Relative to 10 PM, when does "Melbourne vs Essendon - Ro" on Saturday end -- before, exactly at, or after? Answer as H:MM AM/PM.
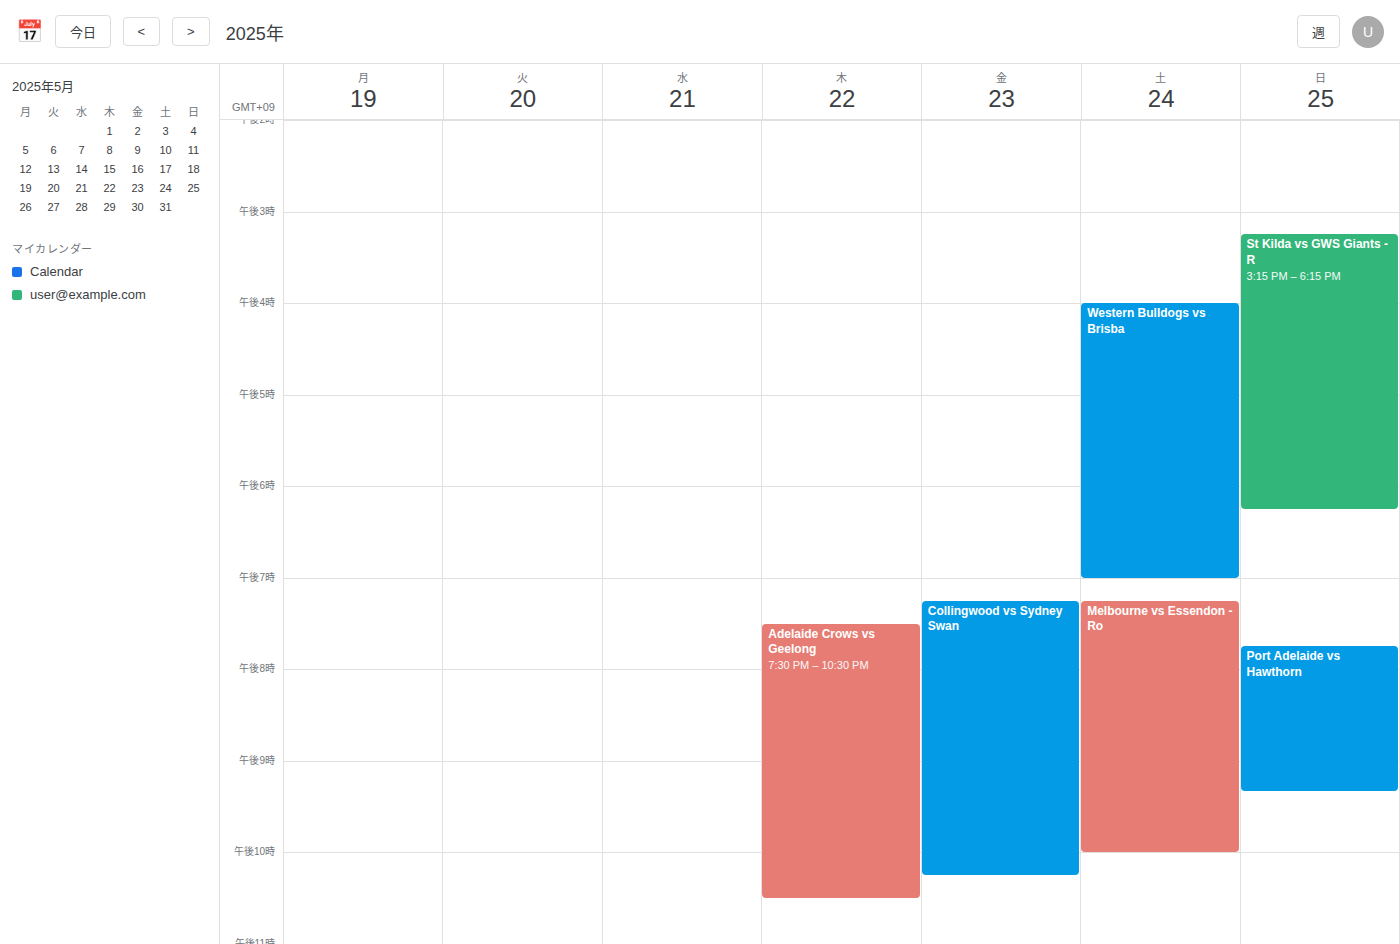
10:00 PM -- exactly at 10 PM, on the 10 PM line.